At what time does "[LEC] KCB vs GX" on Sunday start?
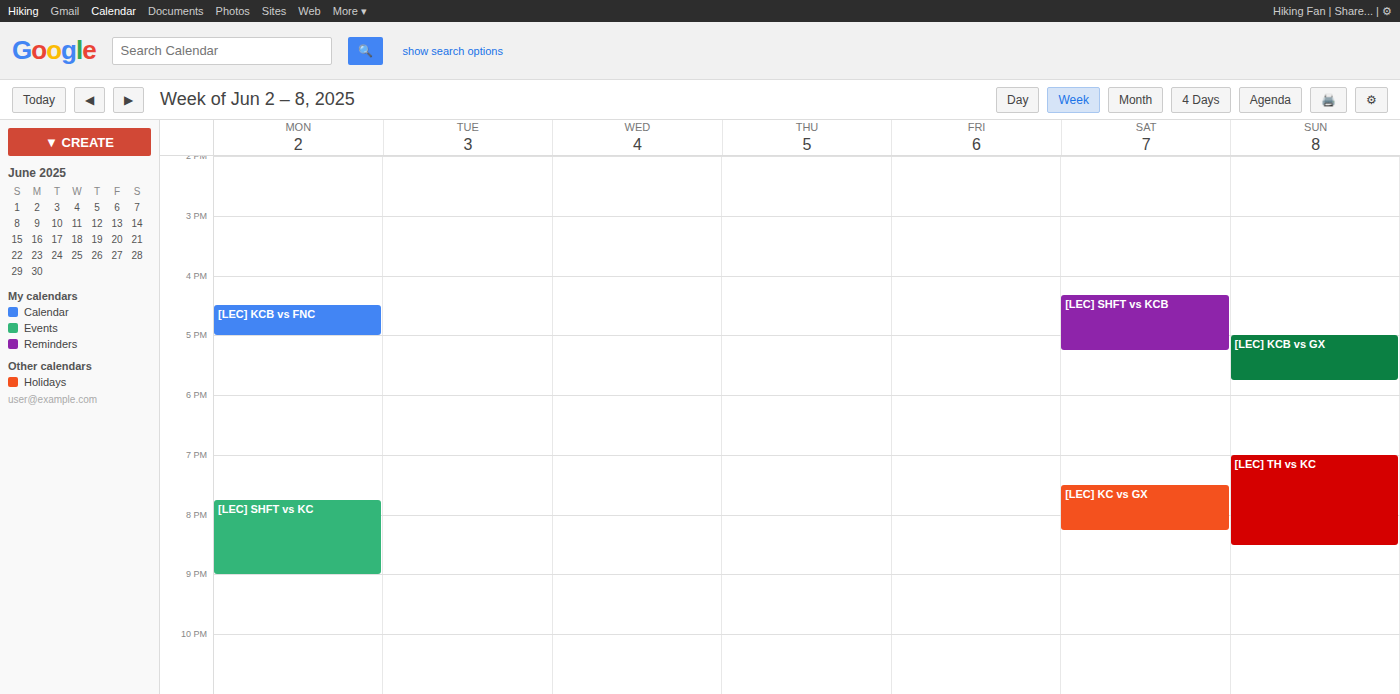
5:00 PM